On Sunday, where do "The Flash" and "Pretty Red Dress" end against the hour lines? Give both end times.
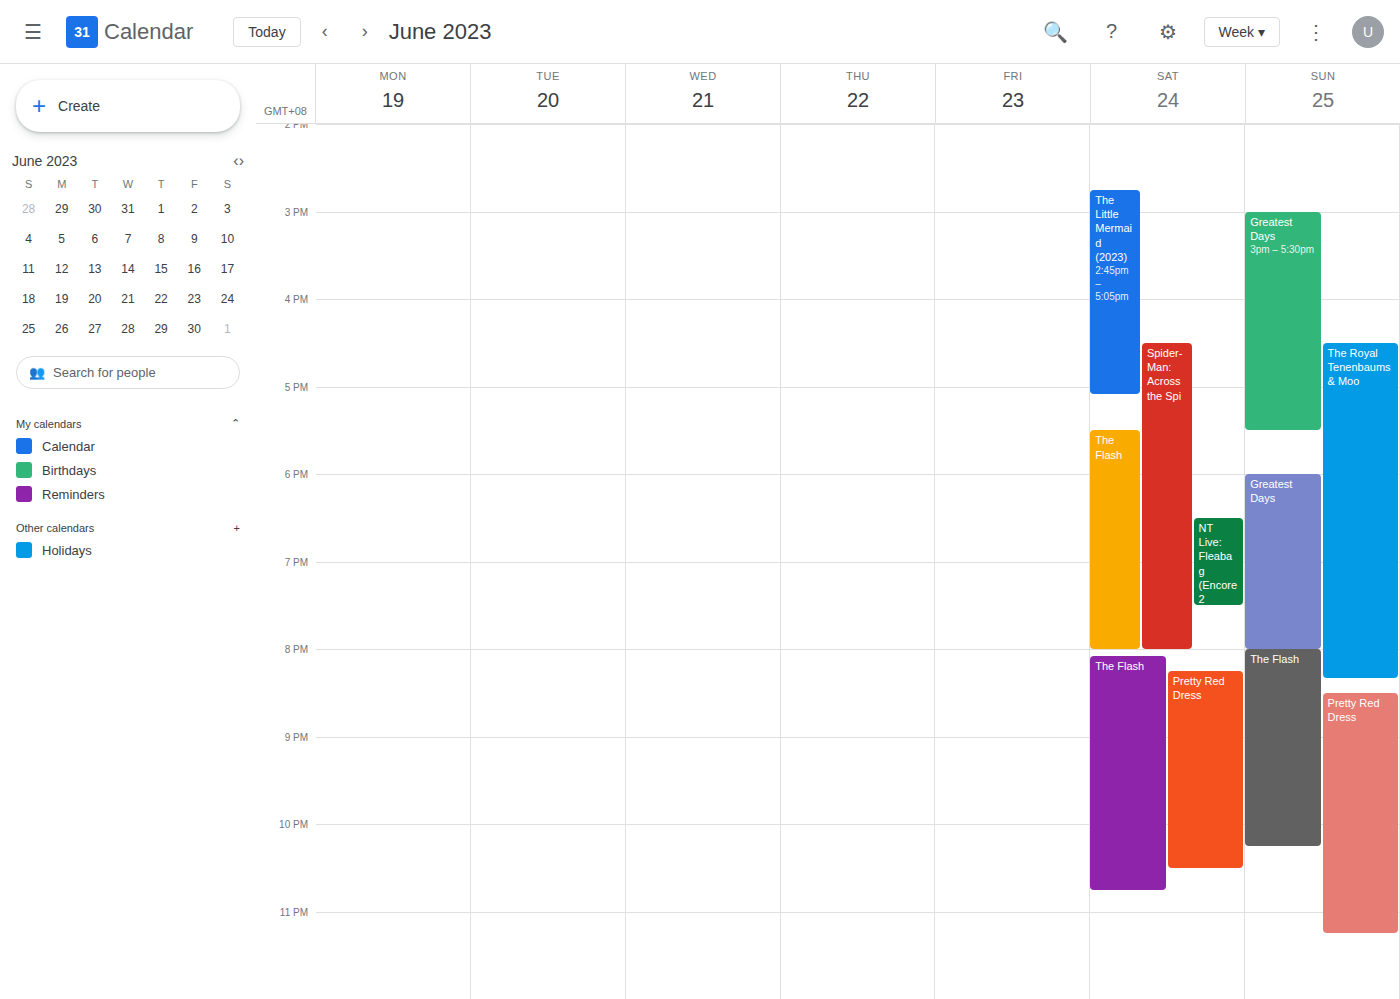
"The Flash": 10:15 PM, neither: a quarter of the way from the 10 PM line to the 11 PM line. "Pretty Red Dress": 11:15 PM, neither: a quarter of the way from the 11 PM line to the 12 AM line.